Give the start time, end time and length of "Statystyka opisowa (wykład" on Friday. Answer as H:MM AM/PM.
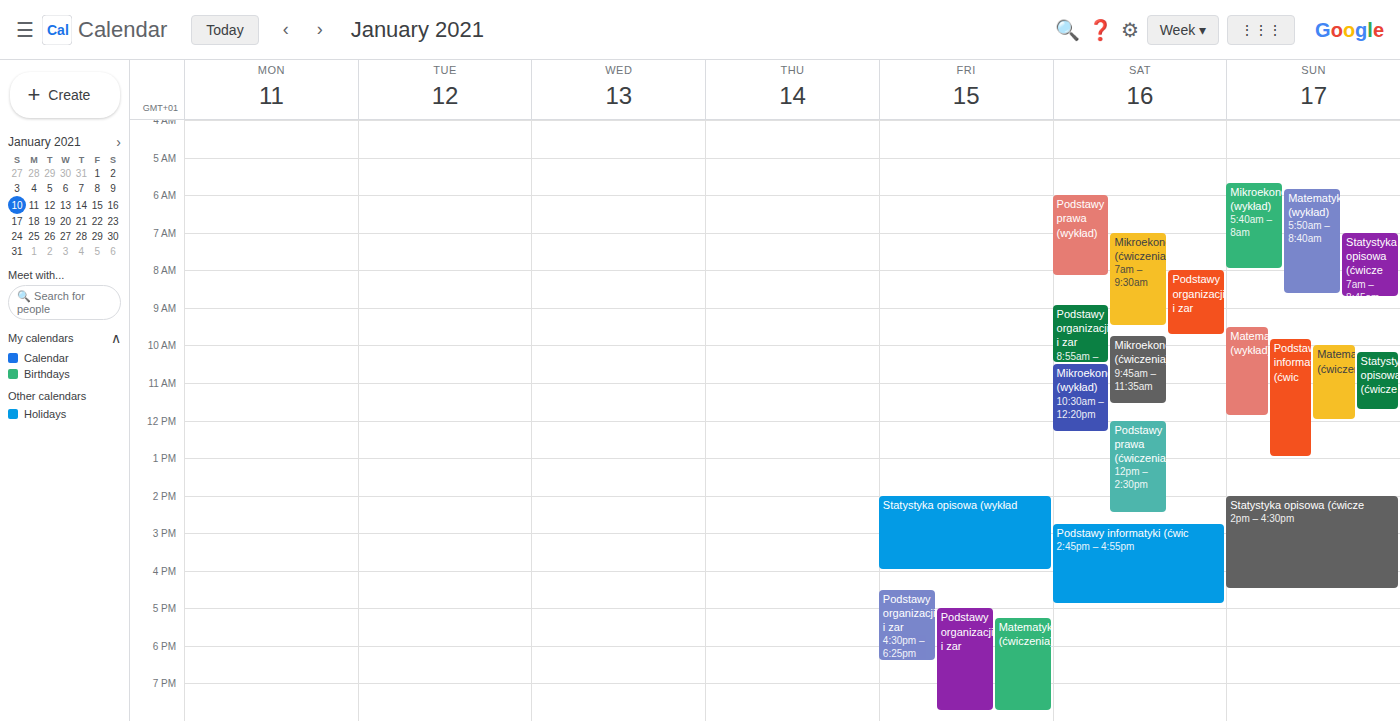
2:00 PM to 4:00 PM, 2 hours